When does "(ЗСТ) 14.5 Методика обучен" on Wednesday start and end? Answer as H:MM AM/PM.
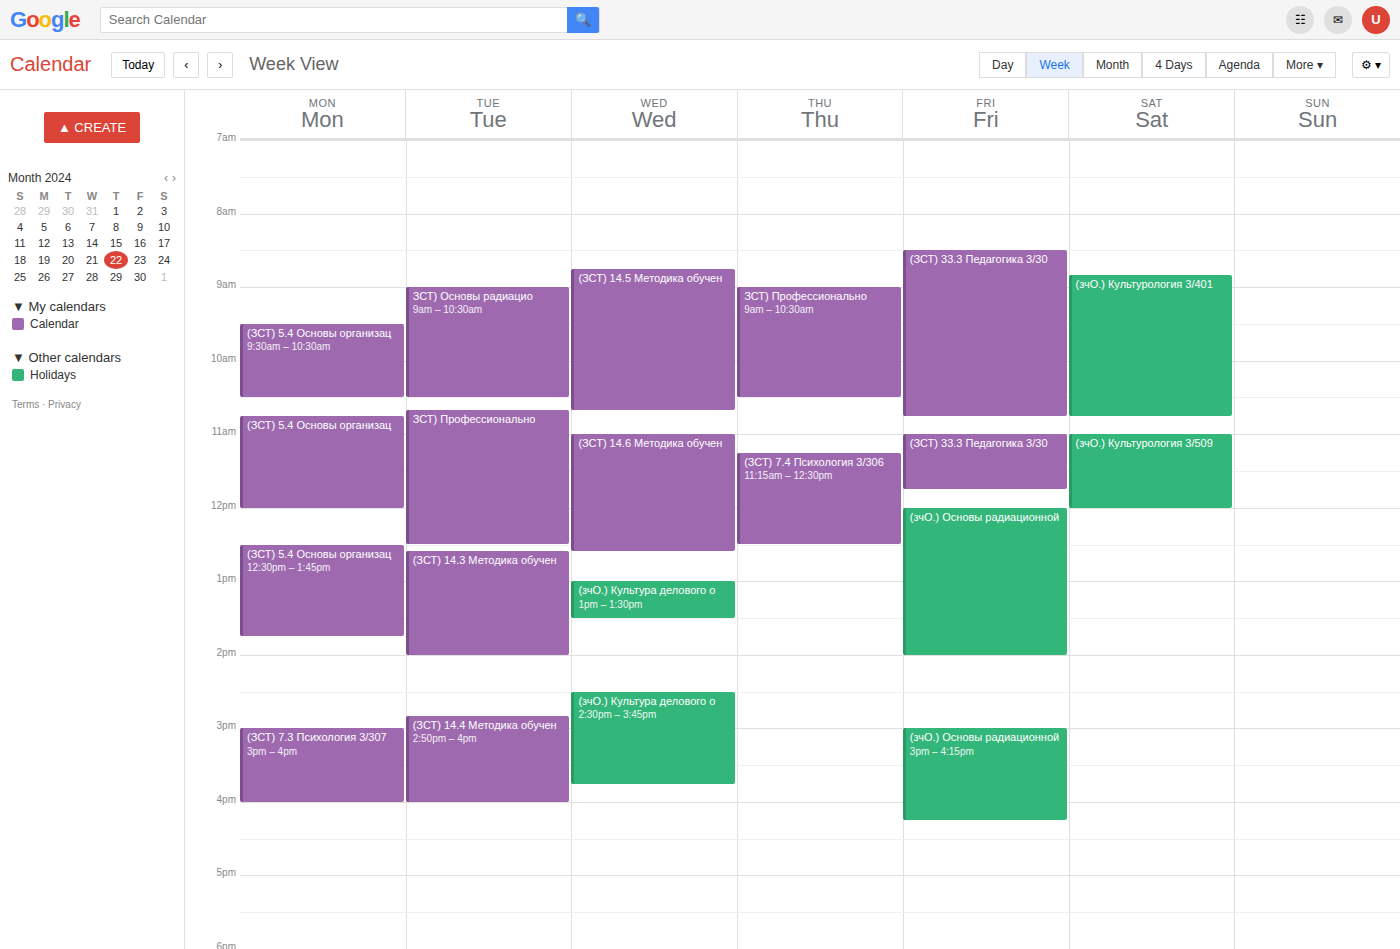
8:45 AM to 10:40 AM